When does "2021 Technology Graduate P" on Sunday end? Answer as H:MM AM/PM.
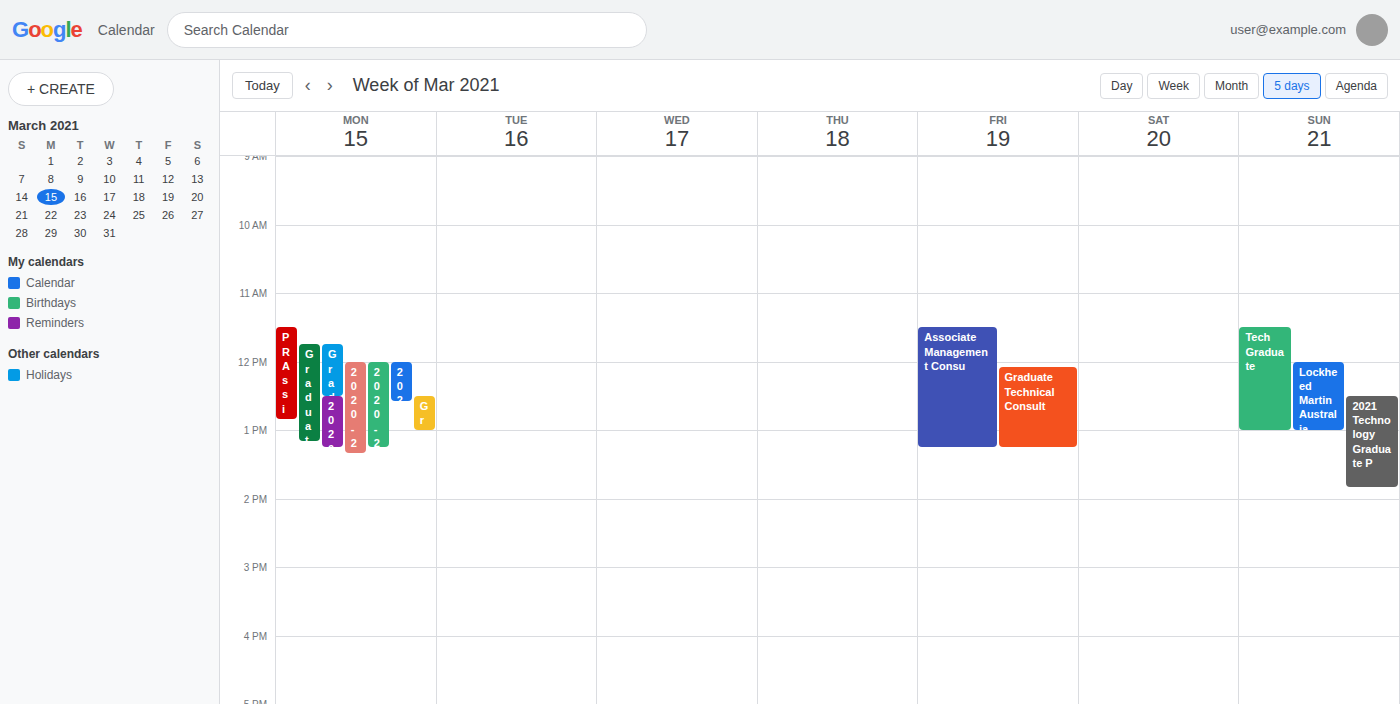
1:50 PM